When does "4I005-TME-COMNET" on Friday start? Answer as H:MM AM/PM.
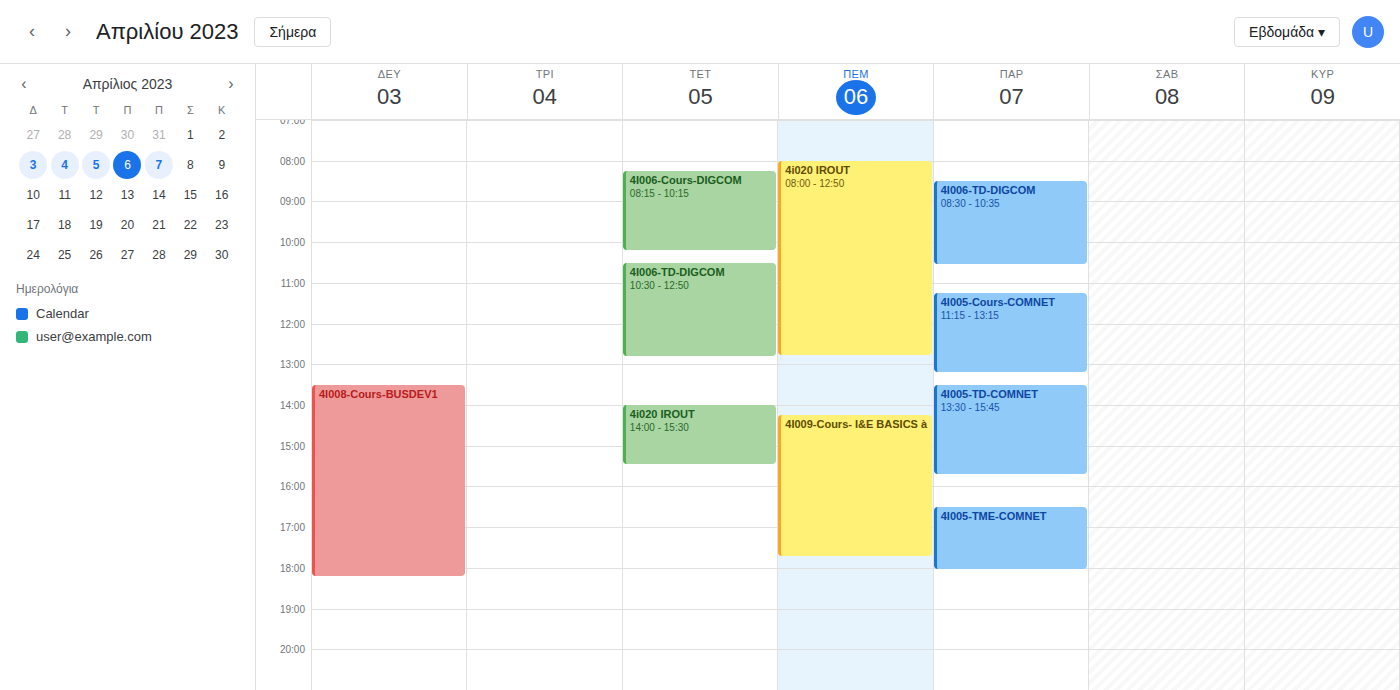
4:30 PM